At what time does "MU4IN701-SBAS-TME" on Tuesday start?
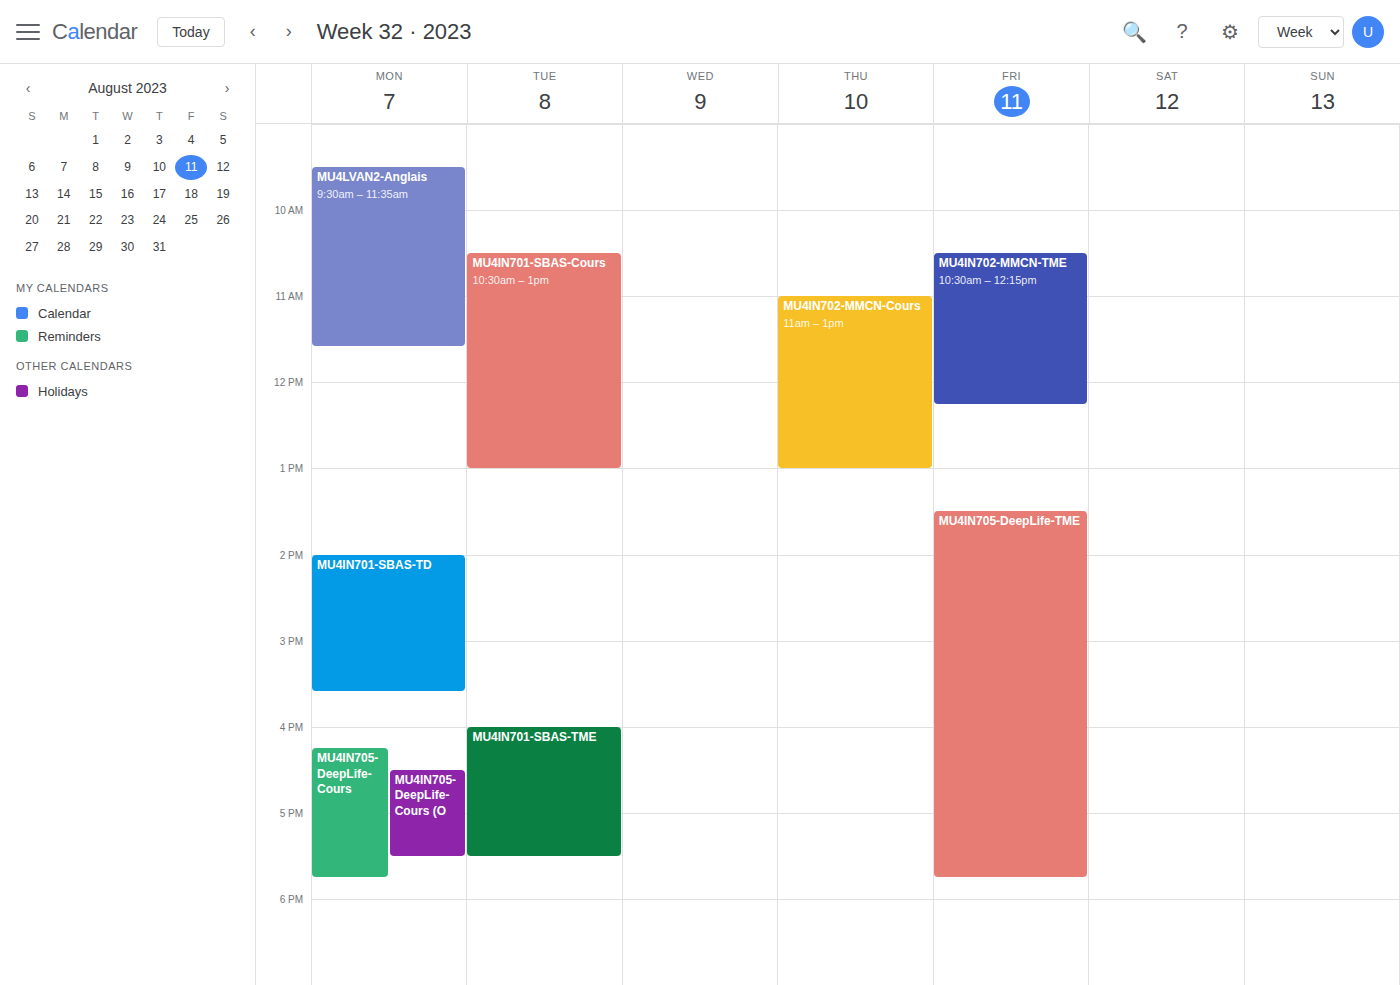
16:00